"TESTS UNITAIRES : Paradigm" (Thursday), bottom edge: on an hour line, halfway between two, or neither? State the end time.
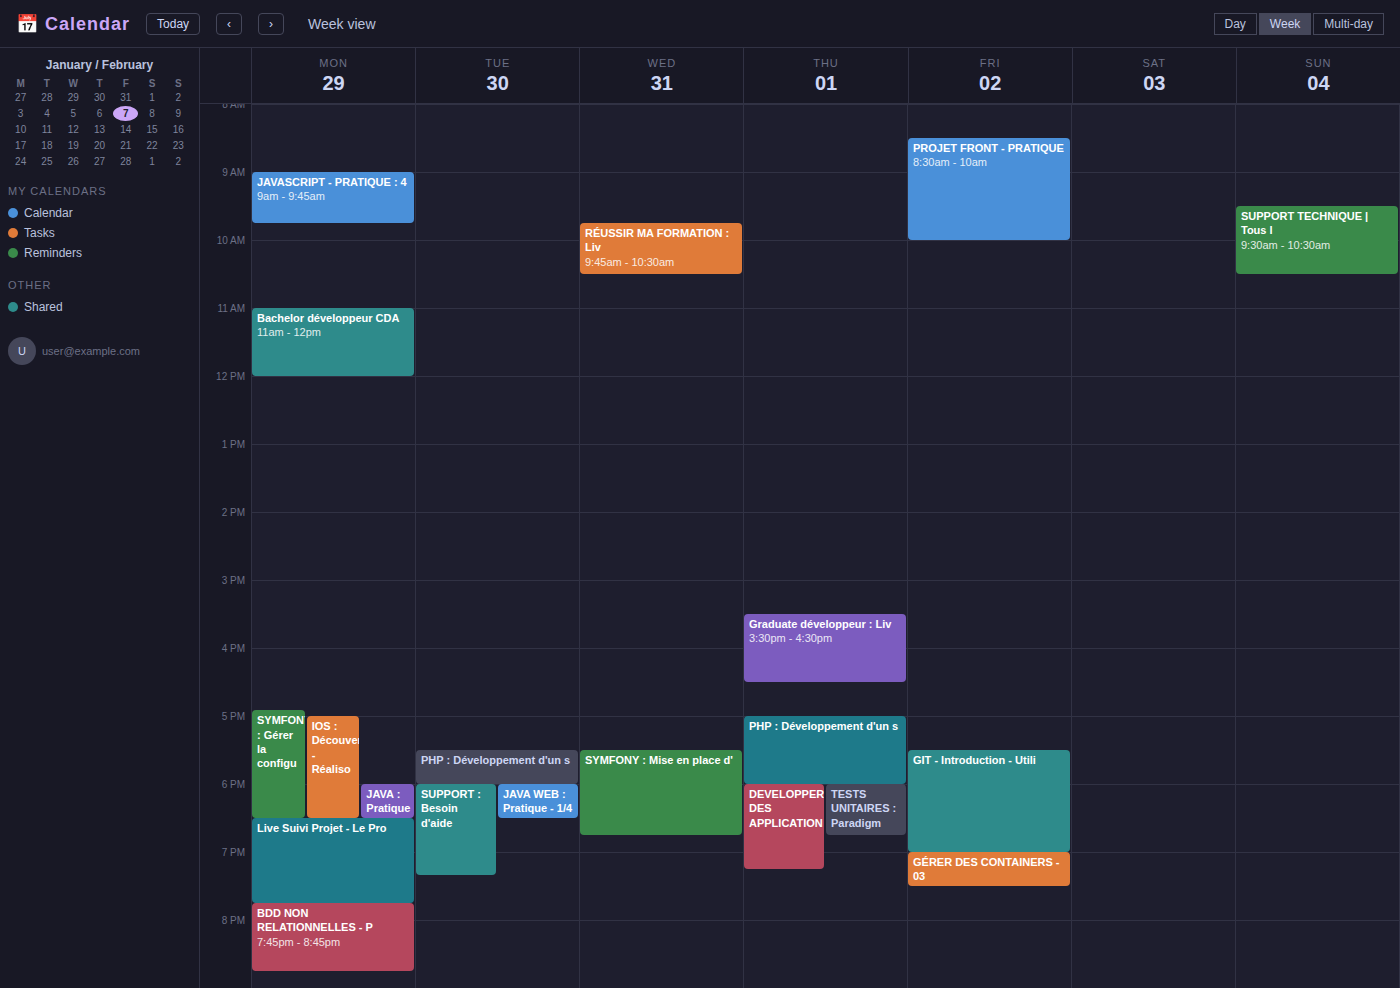
6:45 PM -- neither: three quarters of the way from the 6 PM line to the 7 PM line.